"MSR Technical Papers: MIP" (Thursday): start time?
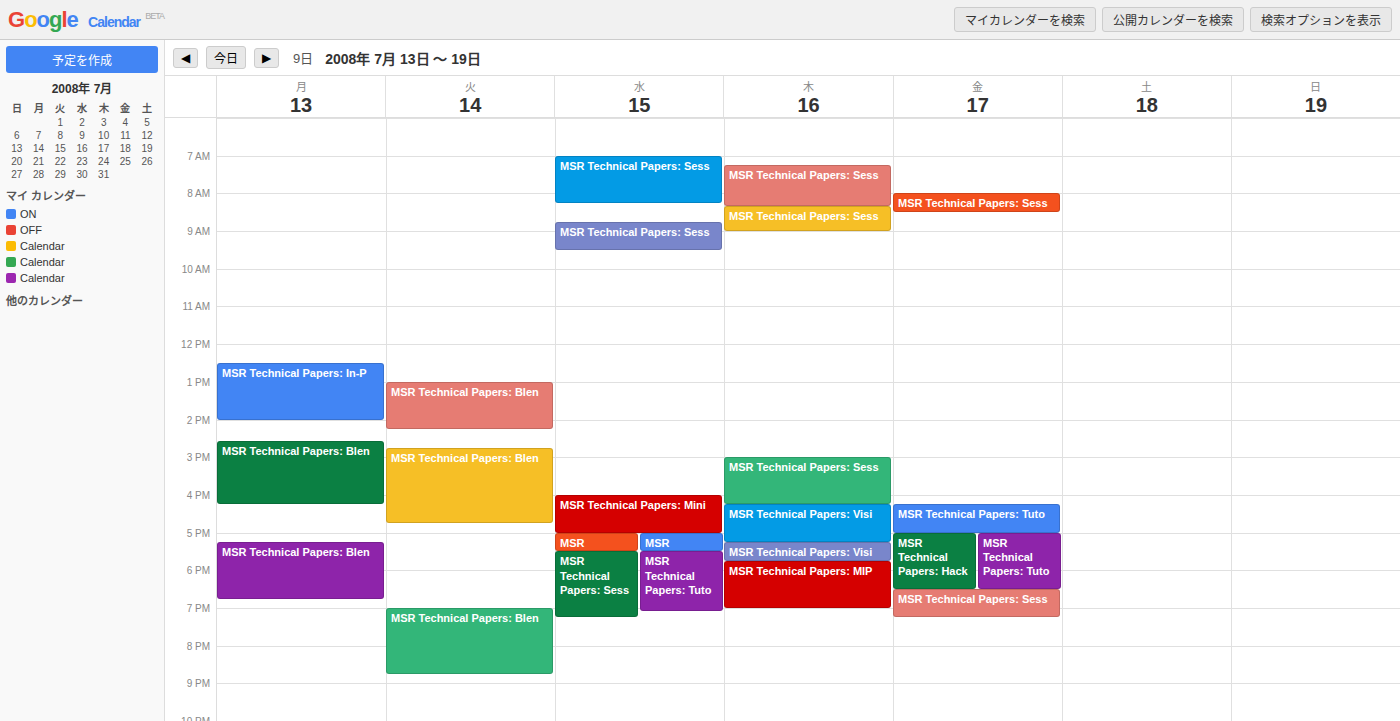
5:45 PM